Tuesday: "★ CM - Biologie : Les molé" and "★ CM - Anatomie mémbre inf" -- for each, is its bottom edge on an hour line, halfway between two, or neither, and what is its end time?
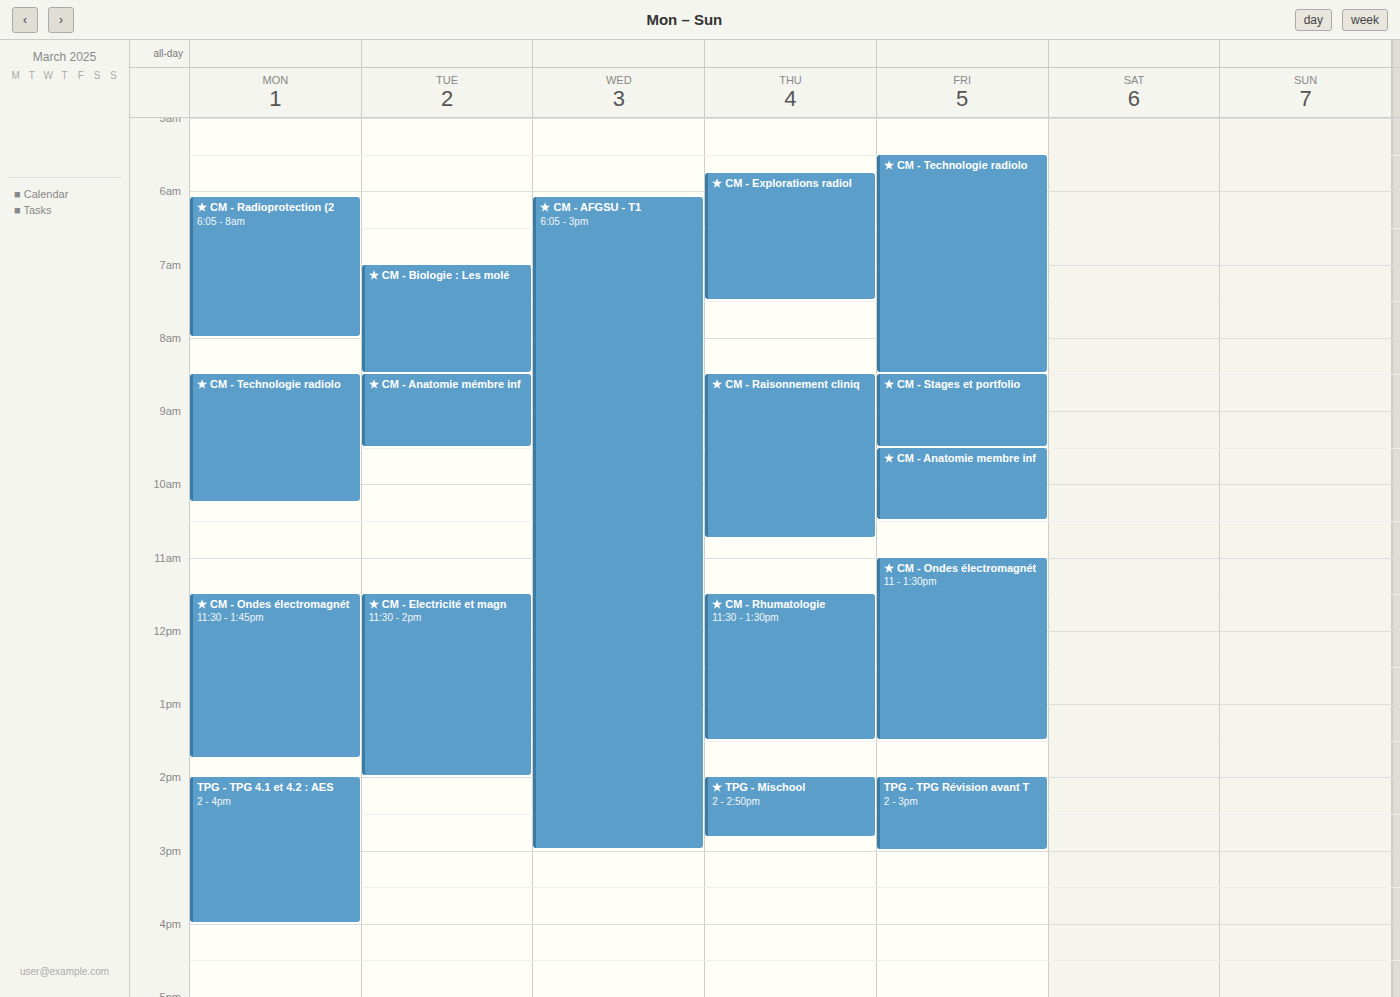
"★ CM - Biologie : Les molé": 8:30 AM, halfway between the 8 AM and 9 AM lines. "★ CM - Anatomie mémbre inf": 9:30 AM, halfway between the 9 AM and 10 AM lines.